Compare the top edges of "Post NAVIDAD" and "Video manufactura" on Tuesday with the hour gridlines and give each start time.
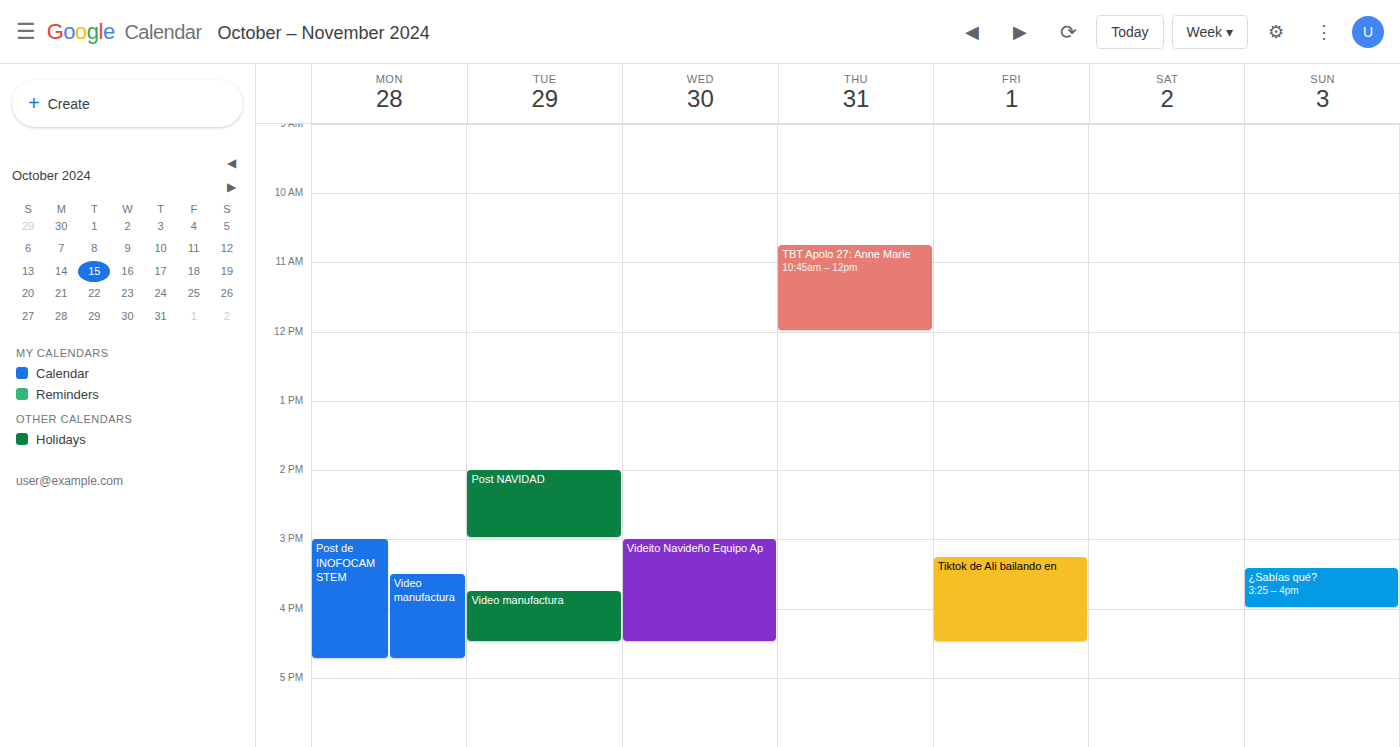
"Post NAVIDAD": 14:00, exactly on the 14:00 line. "Video manufactura": 15:45, neither: three quarters of the way from the 15:00 line to the 16:00 line.